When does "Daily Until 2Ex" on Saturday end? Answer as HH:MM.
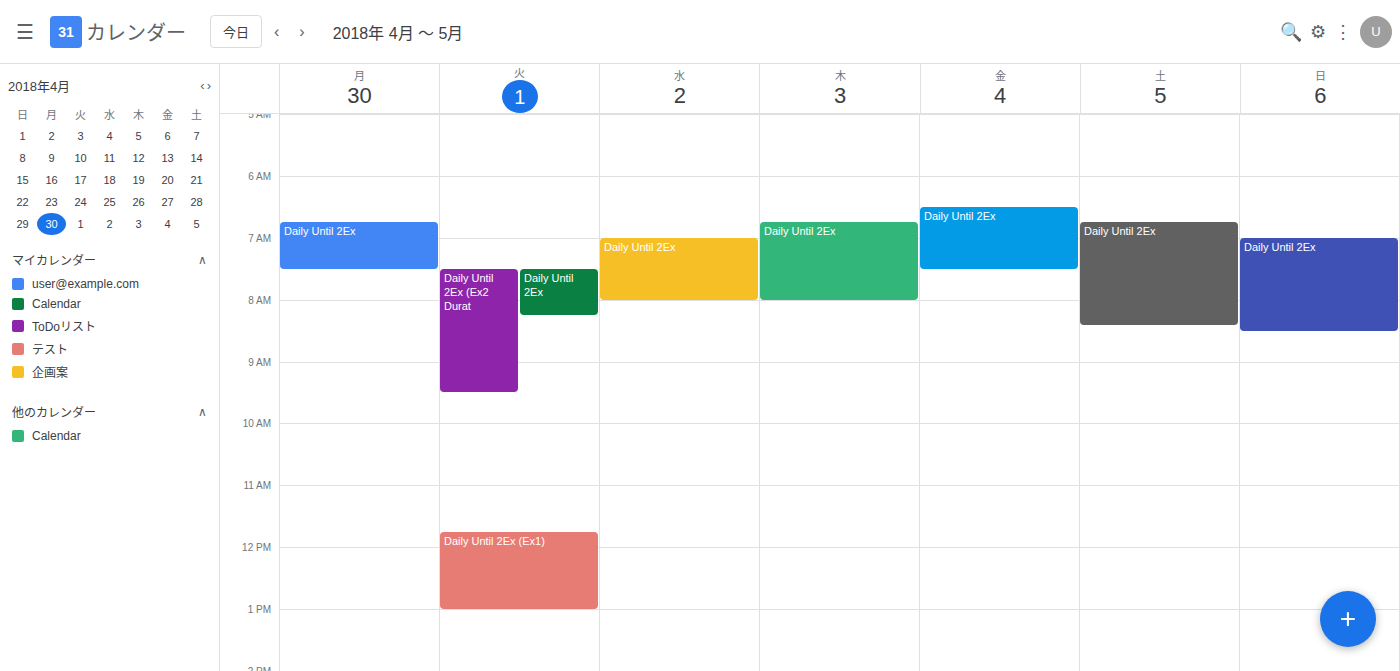
08:25